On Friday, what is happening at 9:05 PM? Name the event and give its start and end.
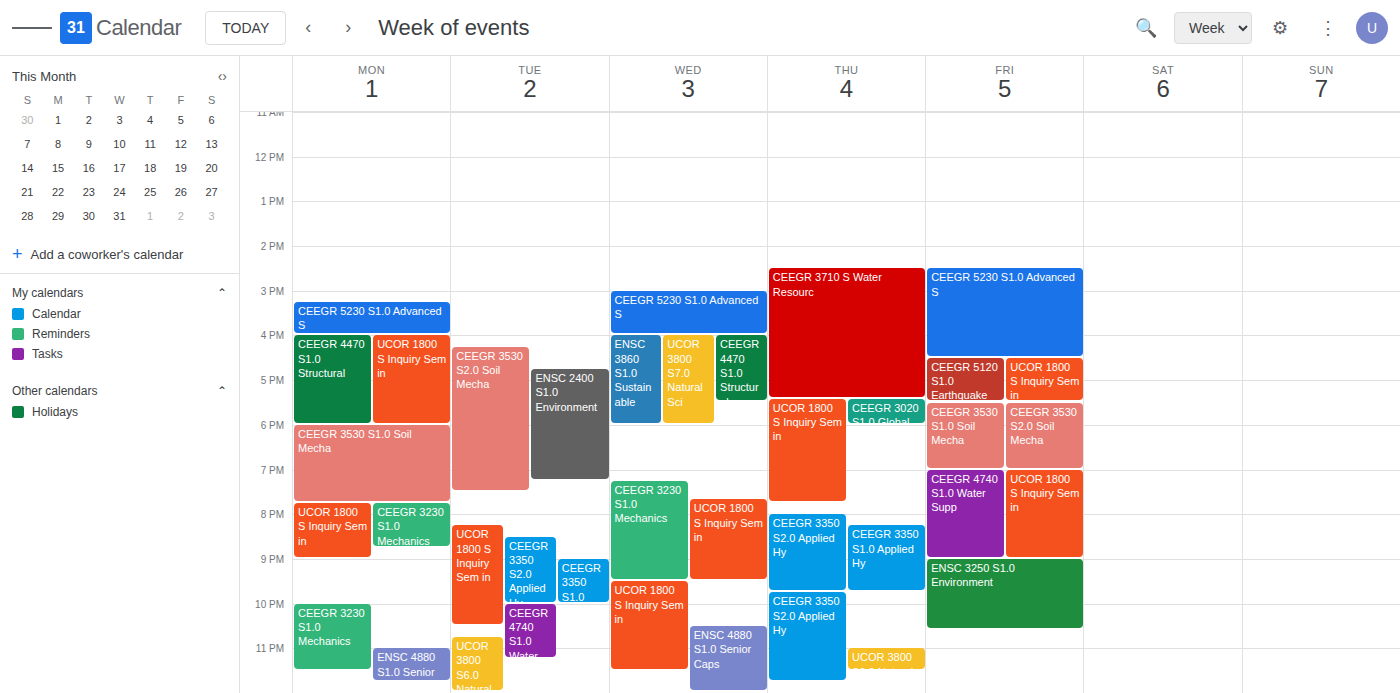
"ENSC 3250 S1.0 Environment", 9:00 PM to 10:35 PM